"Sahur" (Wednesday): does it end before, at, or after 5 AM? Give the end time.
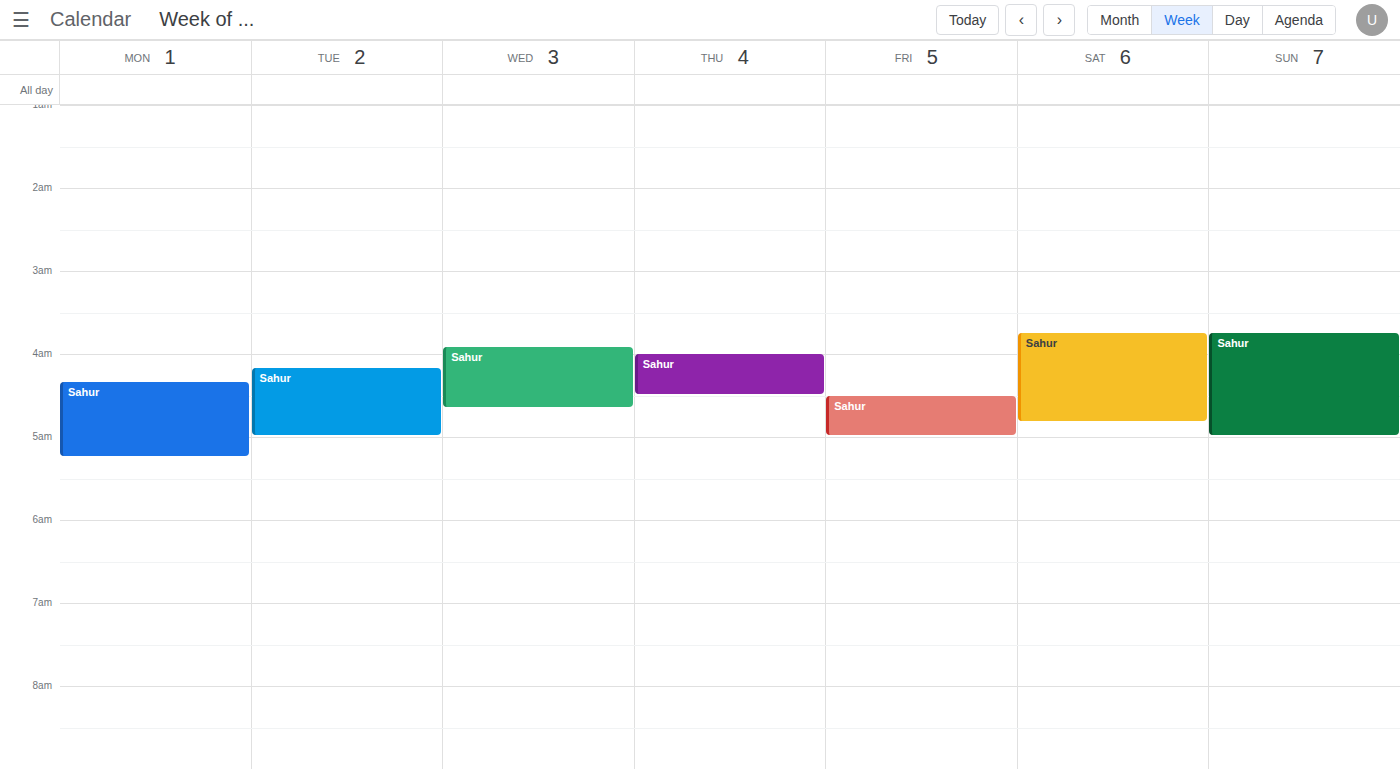
4:40 AM -- before 5 AM, 20 minutes above the 5 AM line.